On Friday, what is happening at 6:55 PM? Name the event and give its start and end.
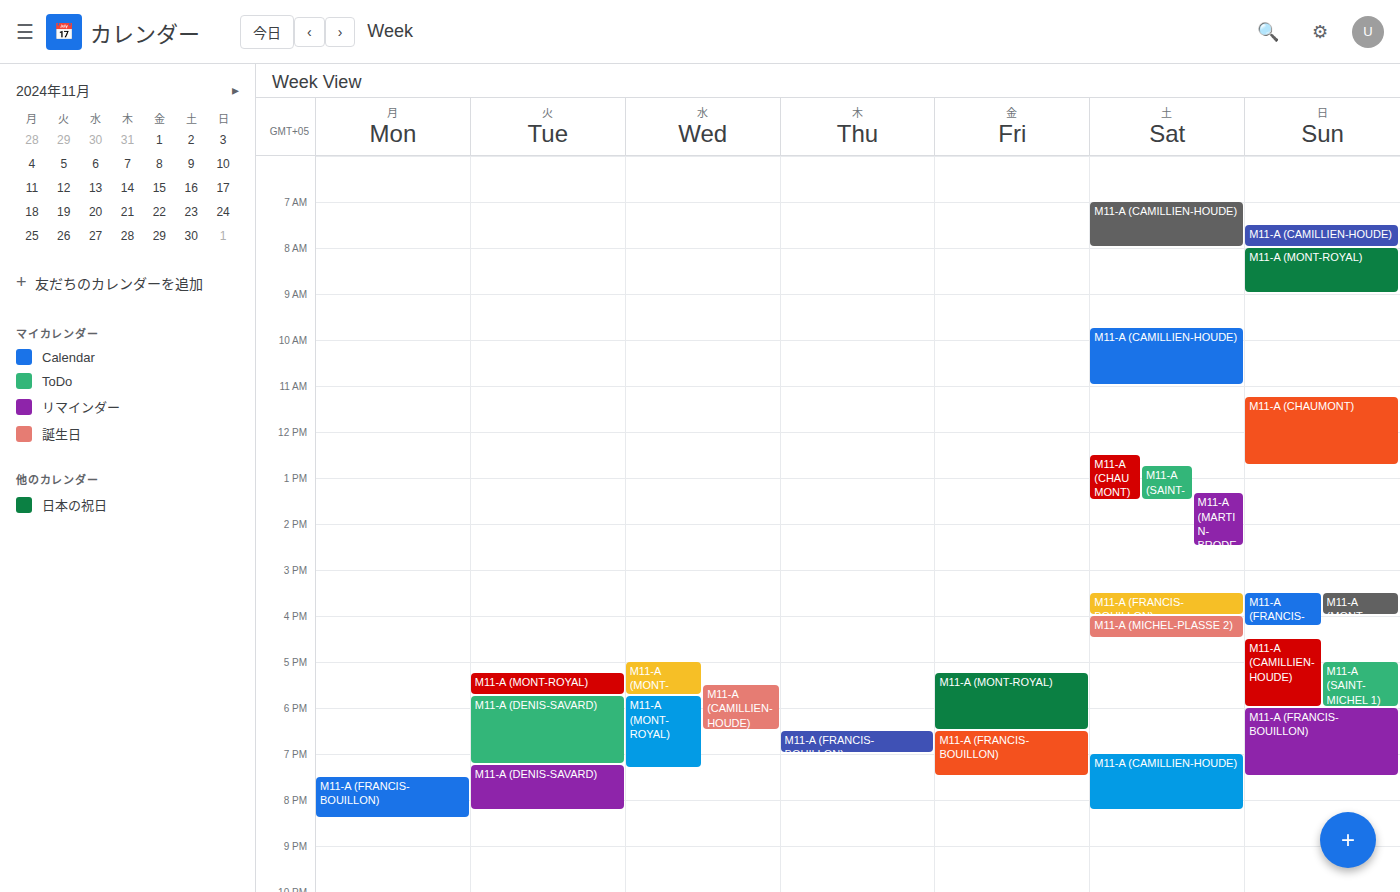
"M11-A (FRANCIS-BOUILLON)", 6:30 PM to 7:30 PM